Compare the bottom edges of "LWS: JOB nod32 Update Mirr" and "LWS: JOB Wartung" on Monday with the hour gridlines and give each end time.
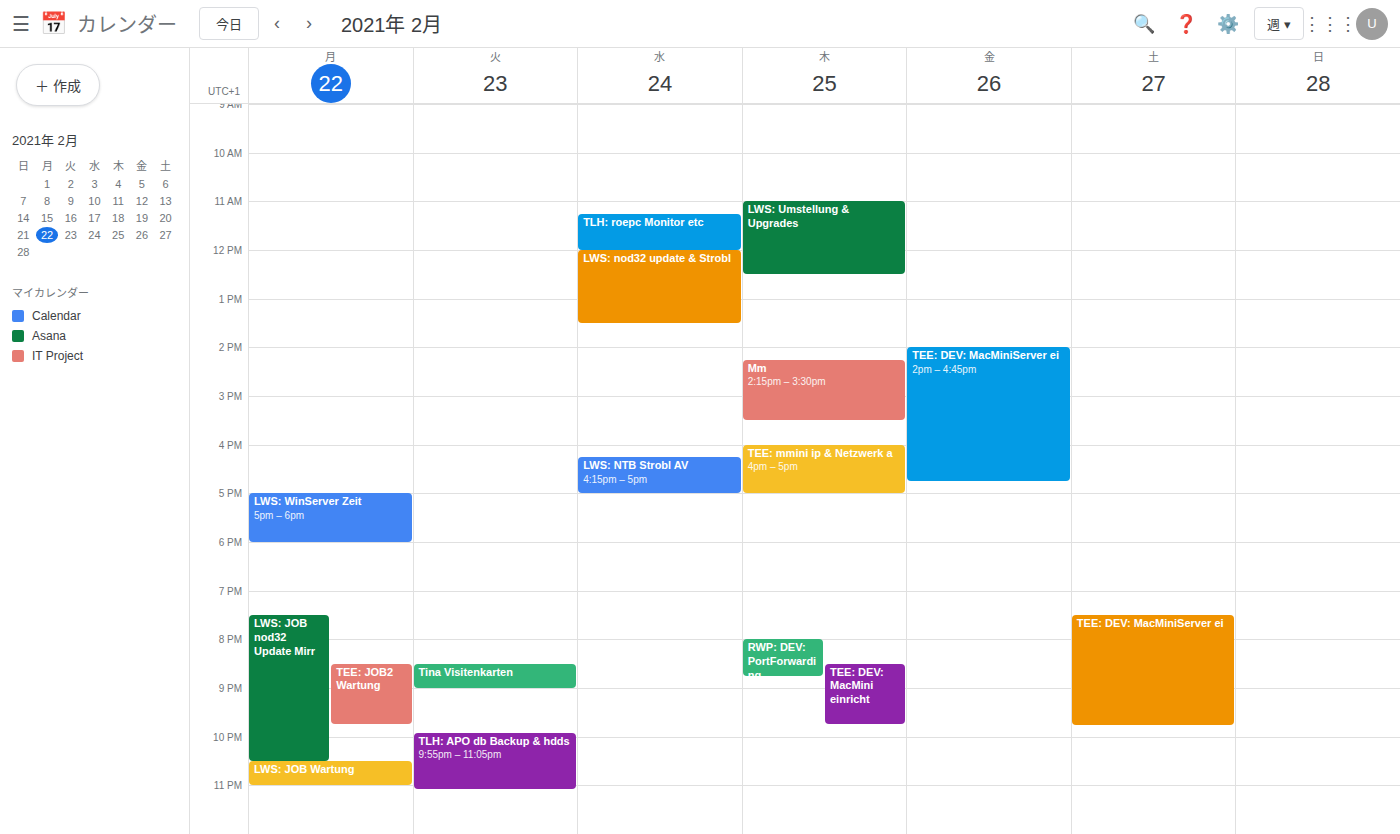
"LWS: JOB nod32 Update Mirr": 10:30 PM, halfway between the 10 PM and 11 PM lines. "LWS: JOB Wartung": 11:00 PM, exactly on the 11 PM line.